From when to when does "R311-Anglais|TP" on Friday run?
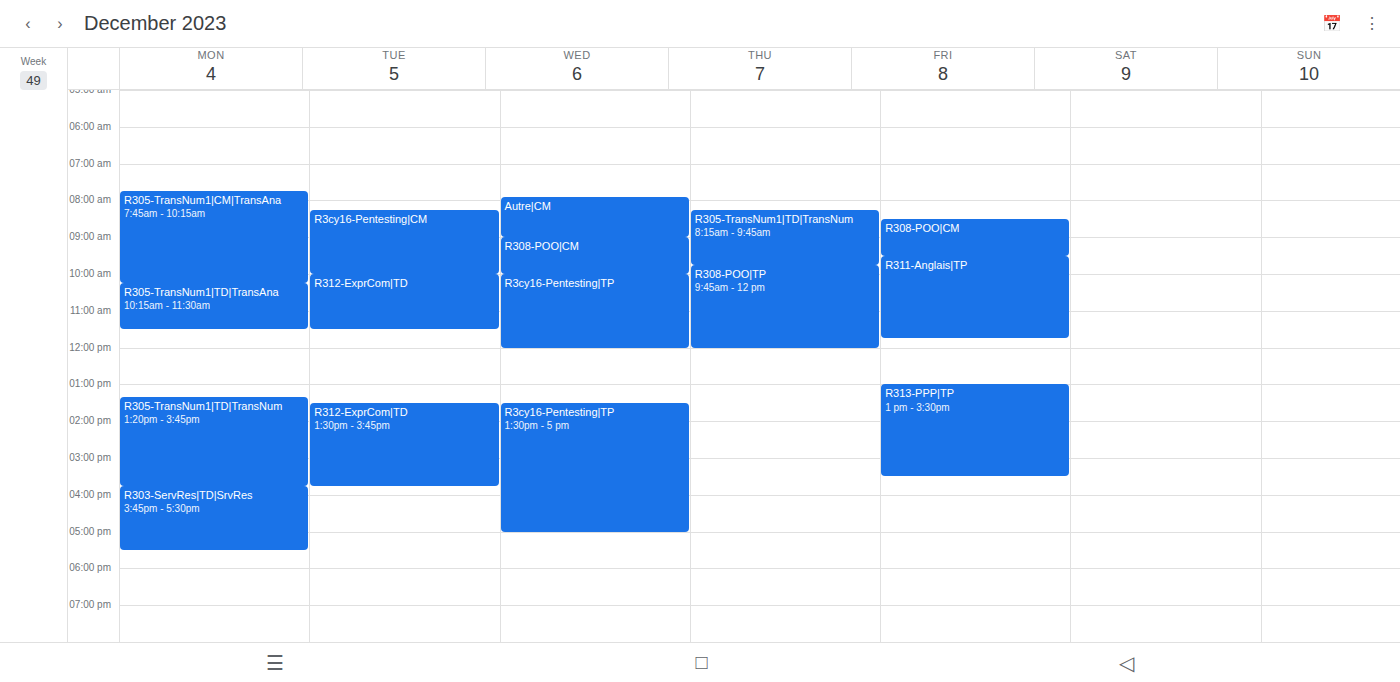
9:30 AM to 11:45 AM